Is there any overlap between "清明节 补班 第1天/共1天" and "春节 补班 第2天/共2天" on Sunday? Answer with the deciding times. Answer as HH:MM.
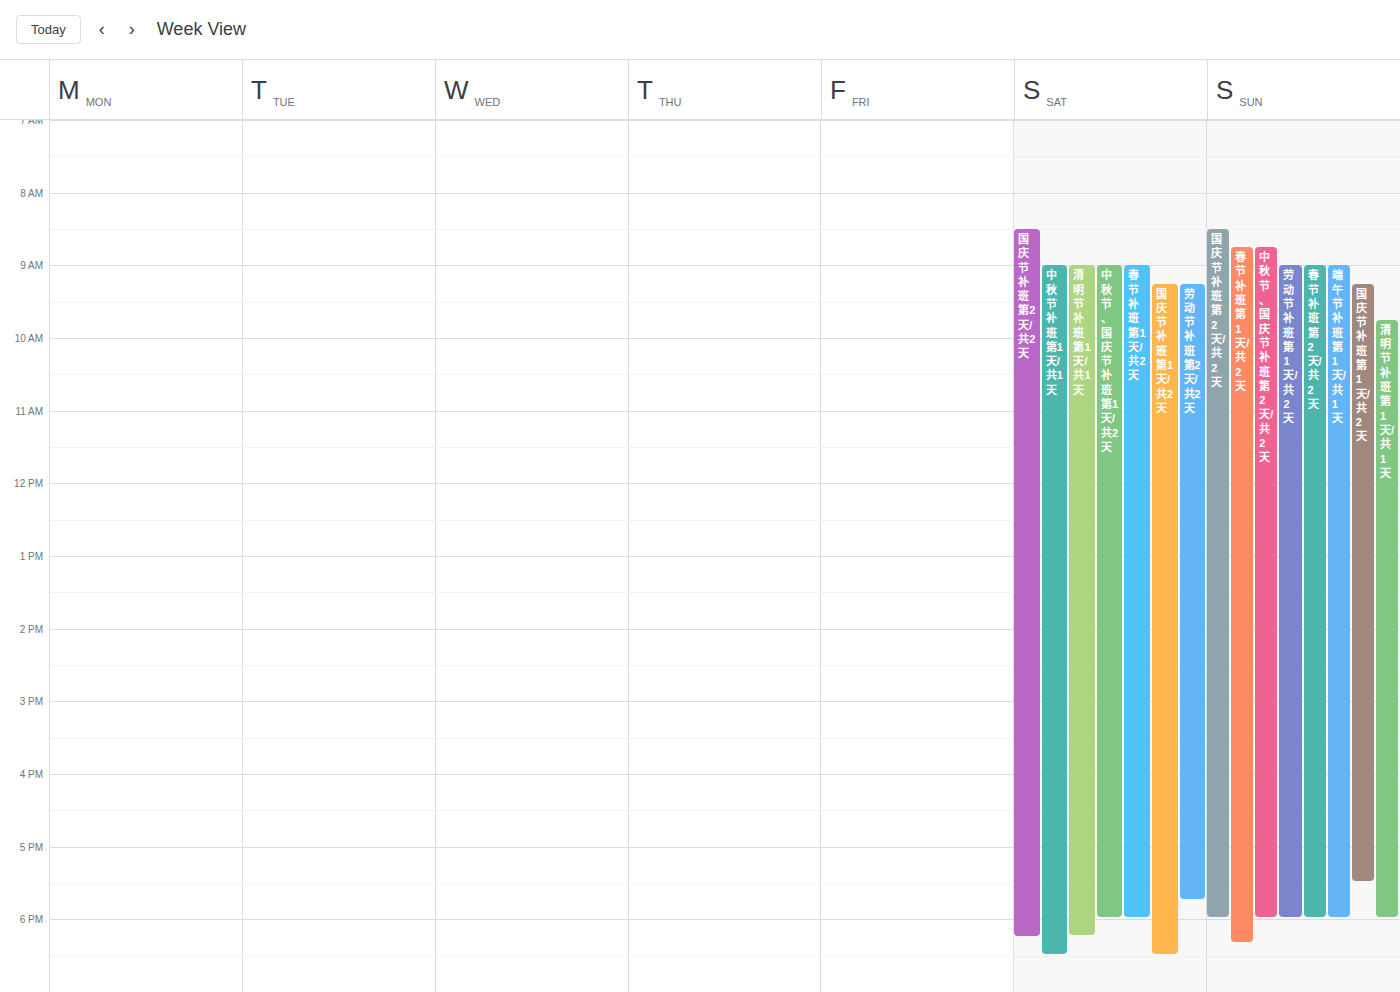
"清明节 补班 第1天/共1天" starts at 09:45, before "春节 补班 第2天/共2天" ends at 18:00 -- they overlap.